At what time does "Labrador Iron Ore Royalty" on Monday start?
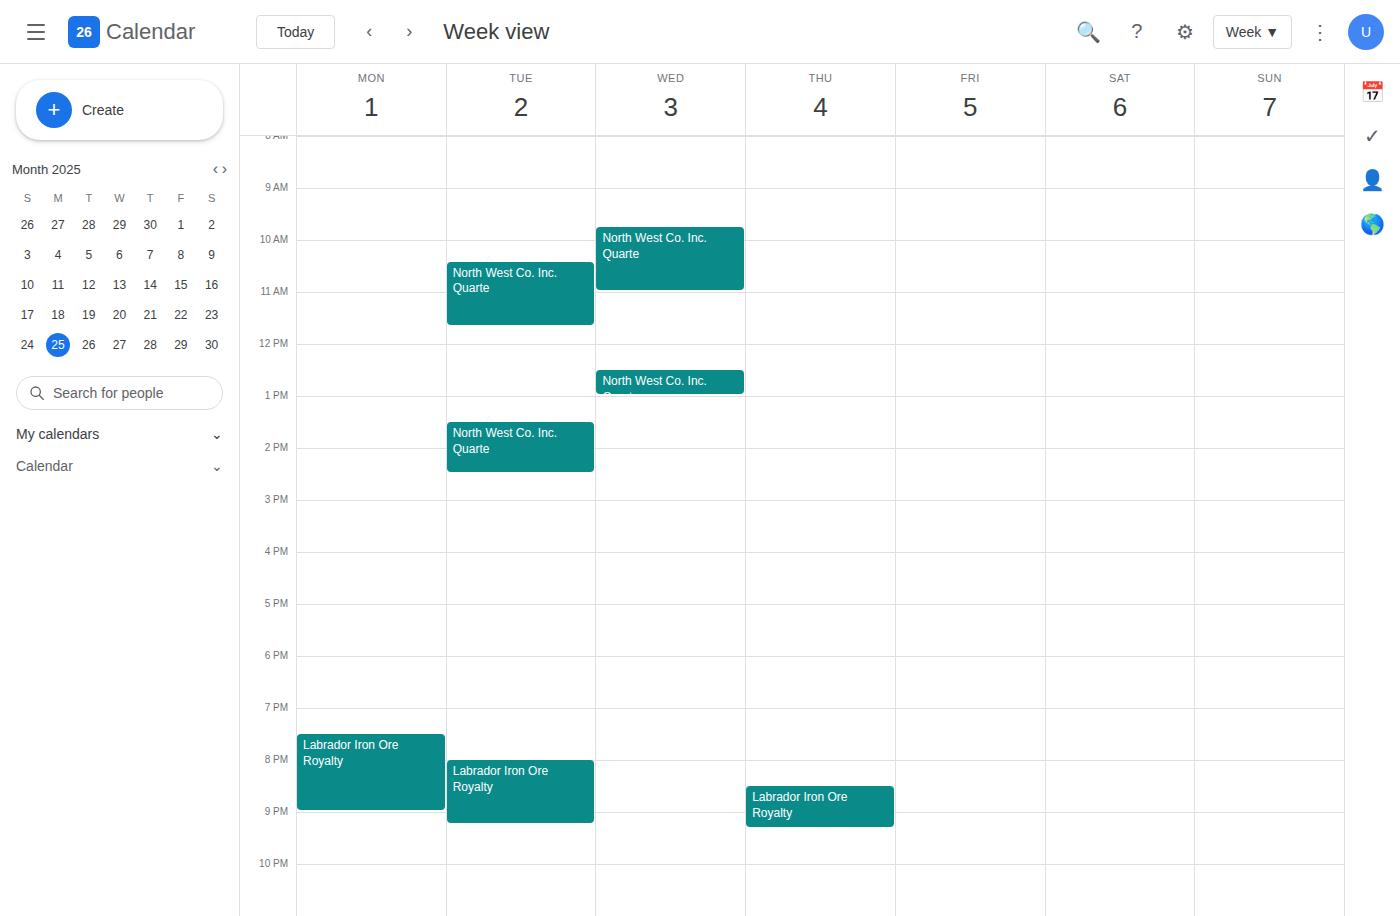
7:30 PM